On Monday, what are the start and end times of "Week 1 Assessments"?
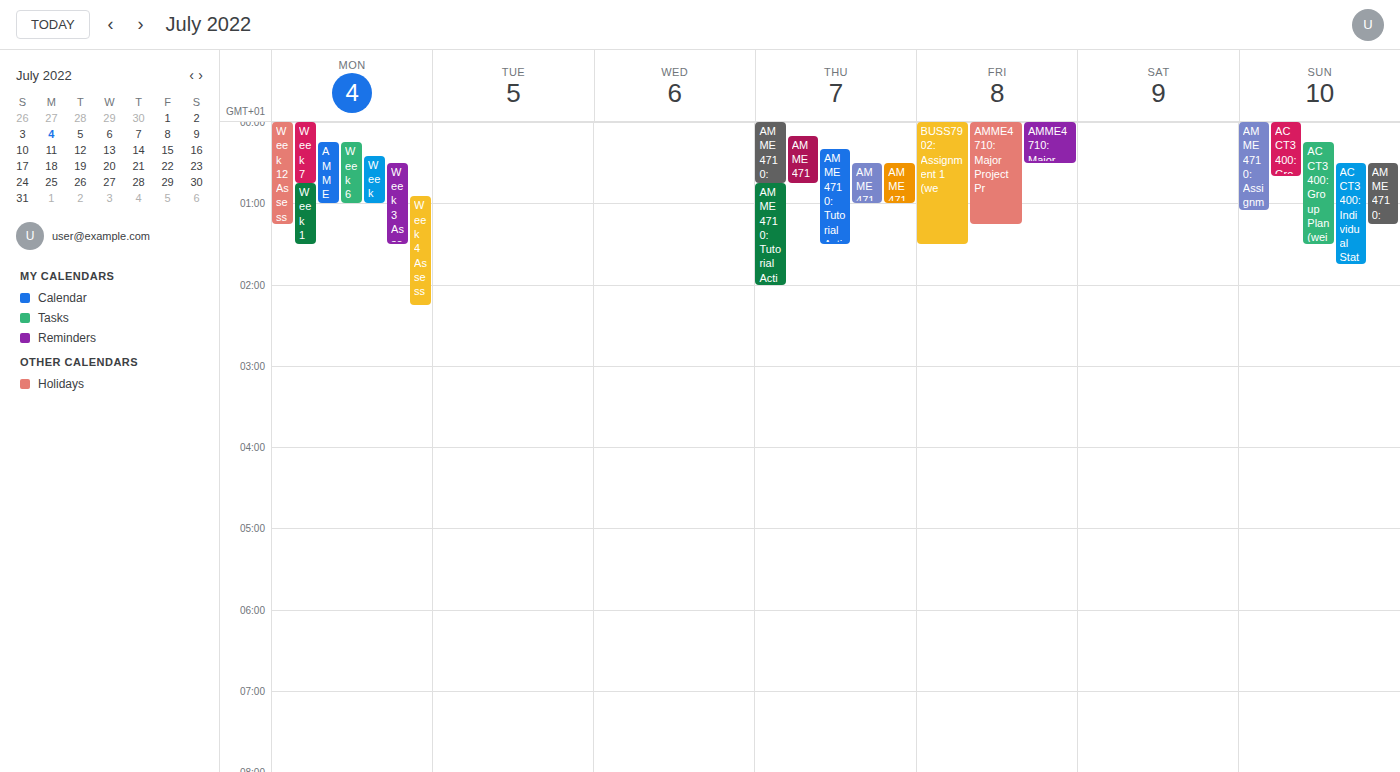
12:45 AM to 1:30 AM